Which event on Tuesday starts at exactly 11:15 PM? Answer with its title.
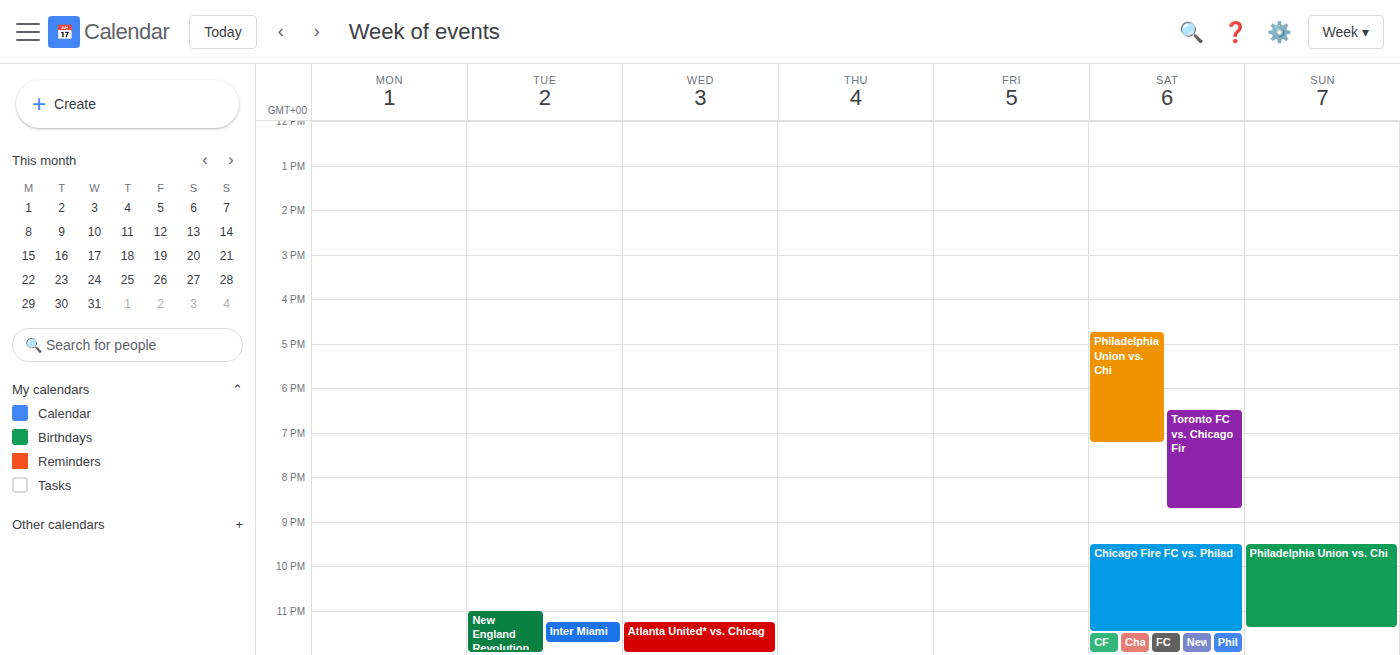
"Inter Miami CF vs. Chicago"